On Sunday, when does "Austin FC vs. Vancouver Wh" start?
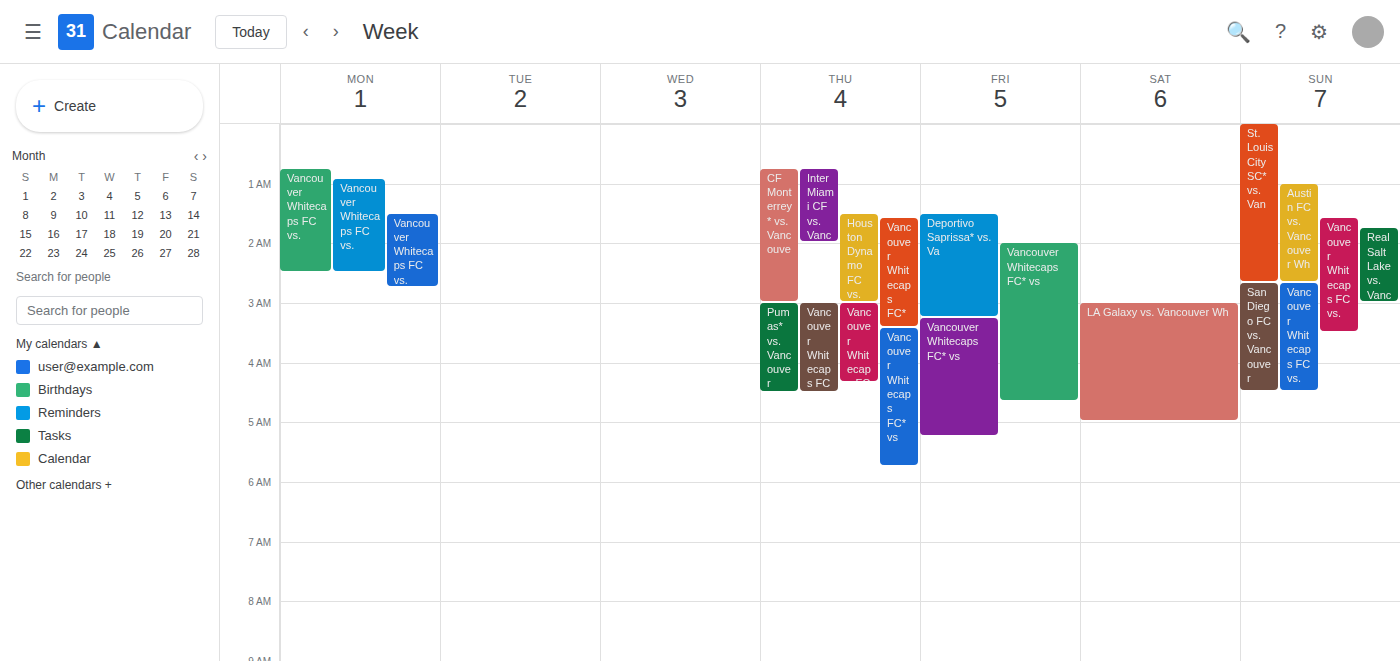
1:00 AM